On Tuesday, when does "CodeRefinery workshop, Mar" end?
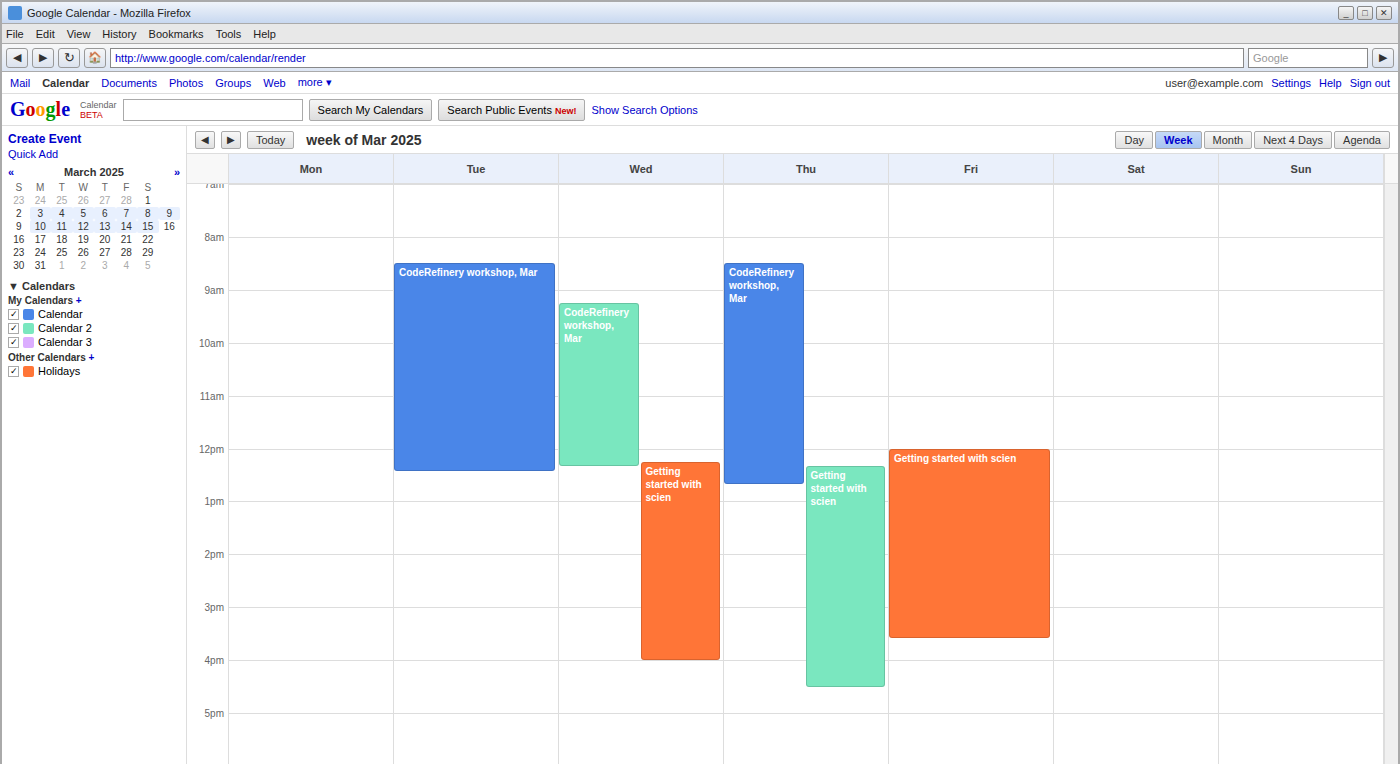
12:25 PM